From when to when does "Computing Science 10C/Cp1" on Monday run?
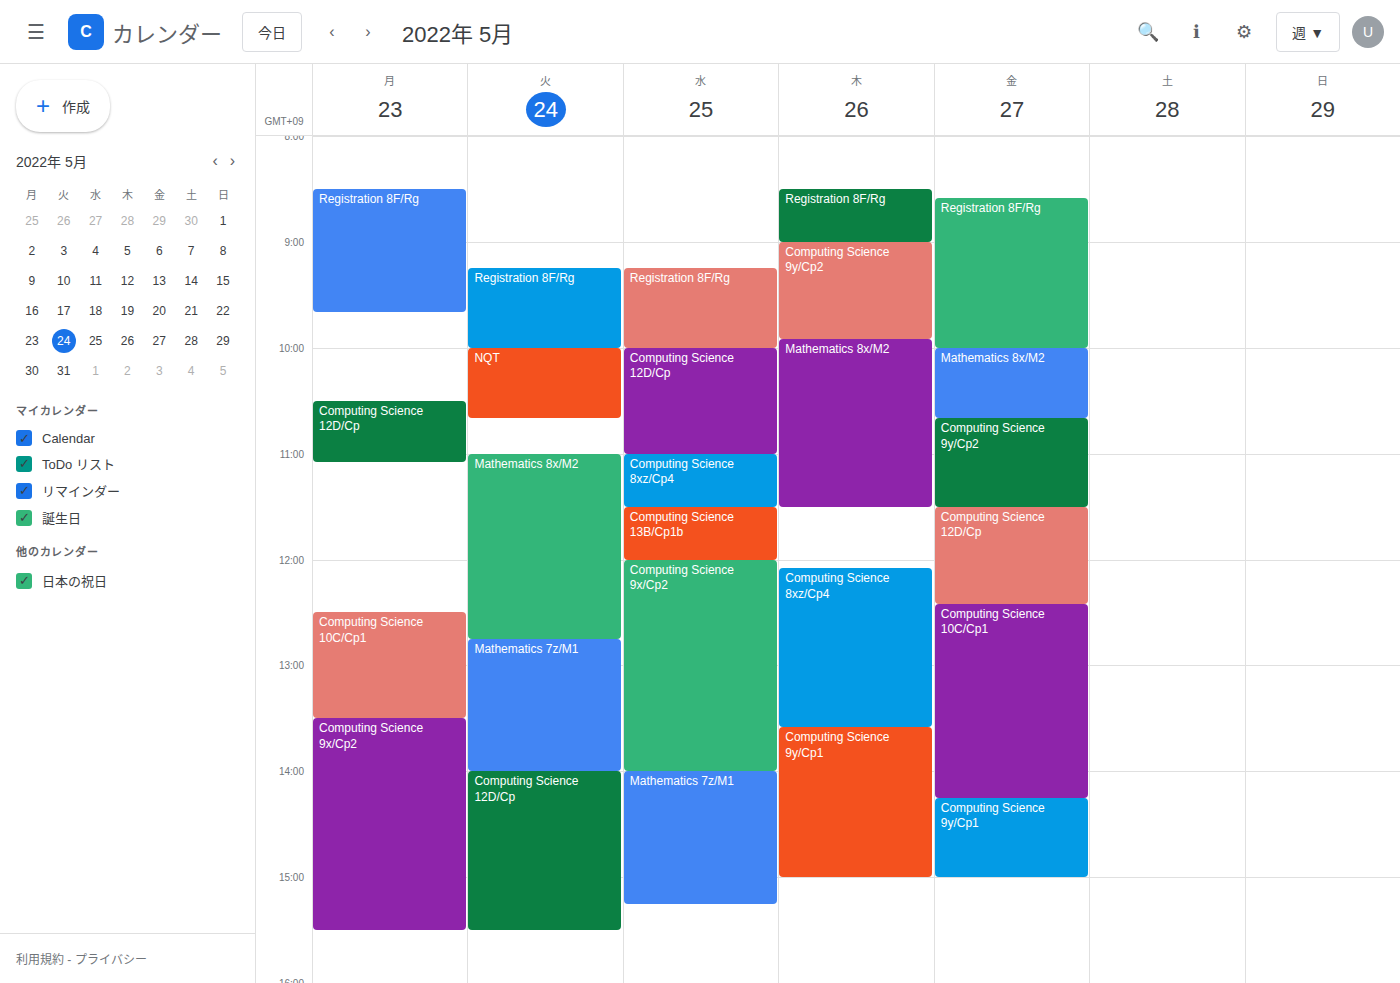
12:30 PM to 1:30 PM